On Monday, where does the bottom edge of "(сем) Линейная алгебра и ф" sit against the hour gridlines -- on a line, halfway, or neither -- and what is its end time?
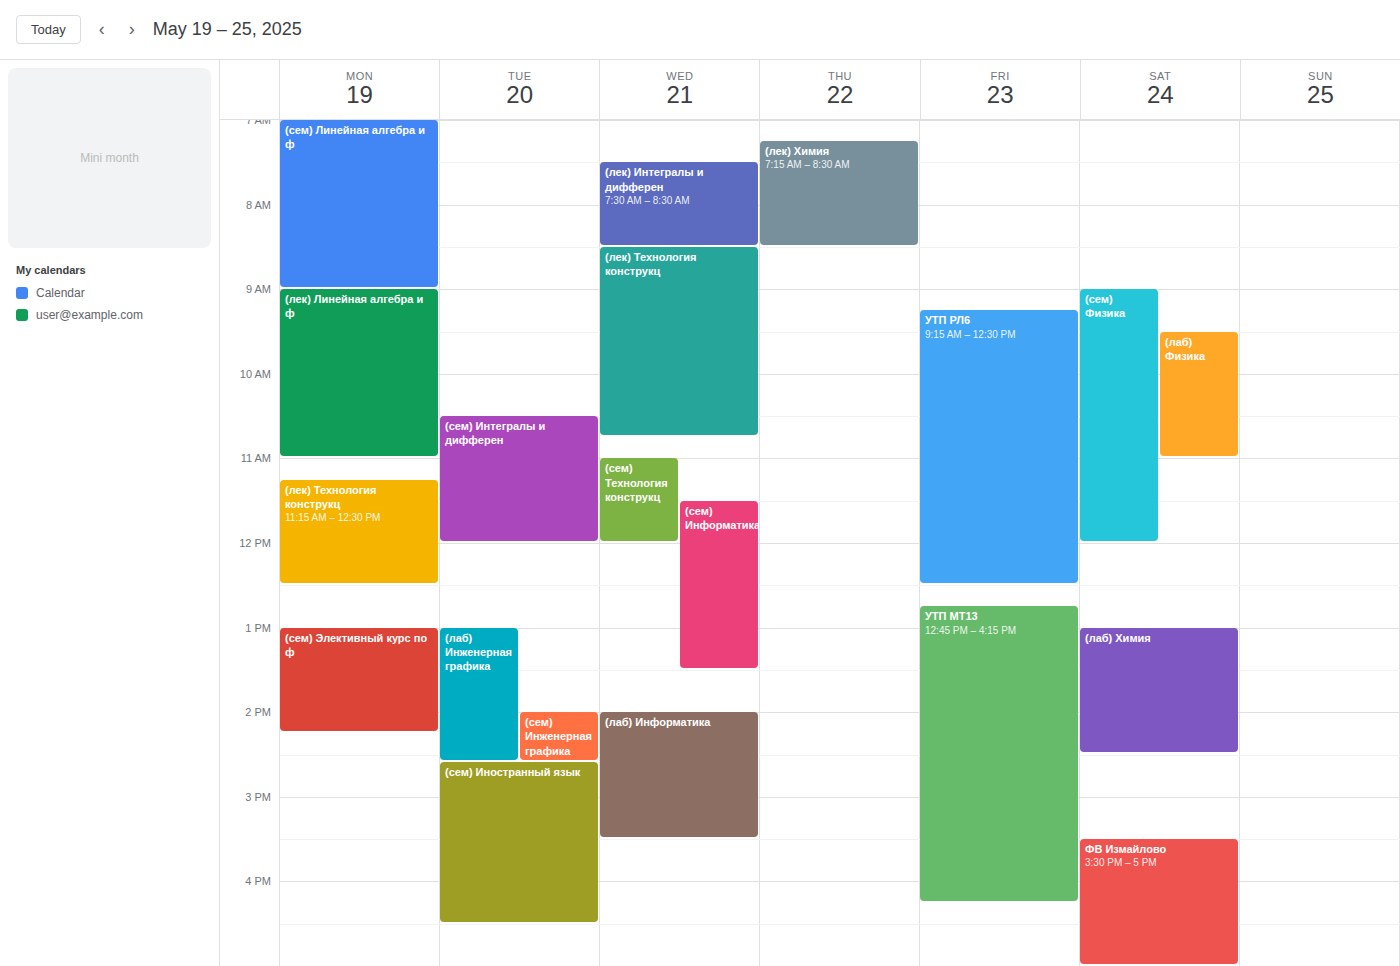
9:00 AM -- exactly on the 9 AM line.